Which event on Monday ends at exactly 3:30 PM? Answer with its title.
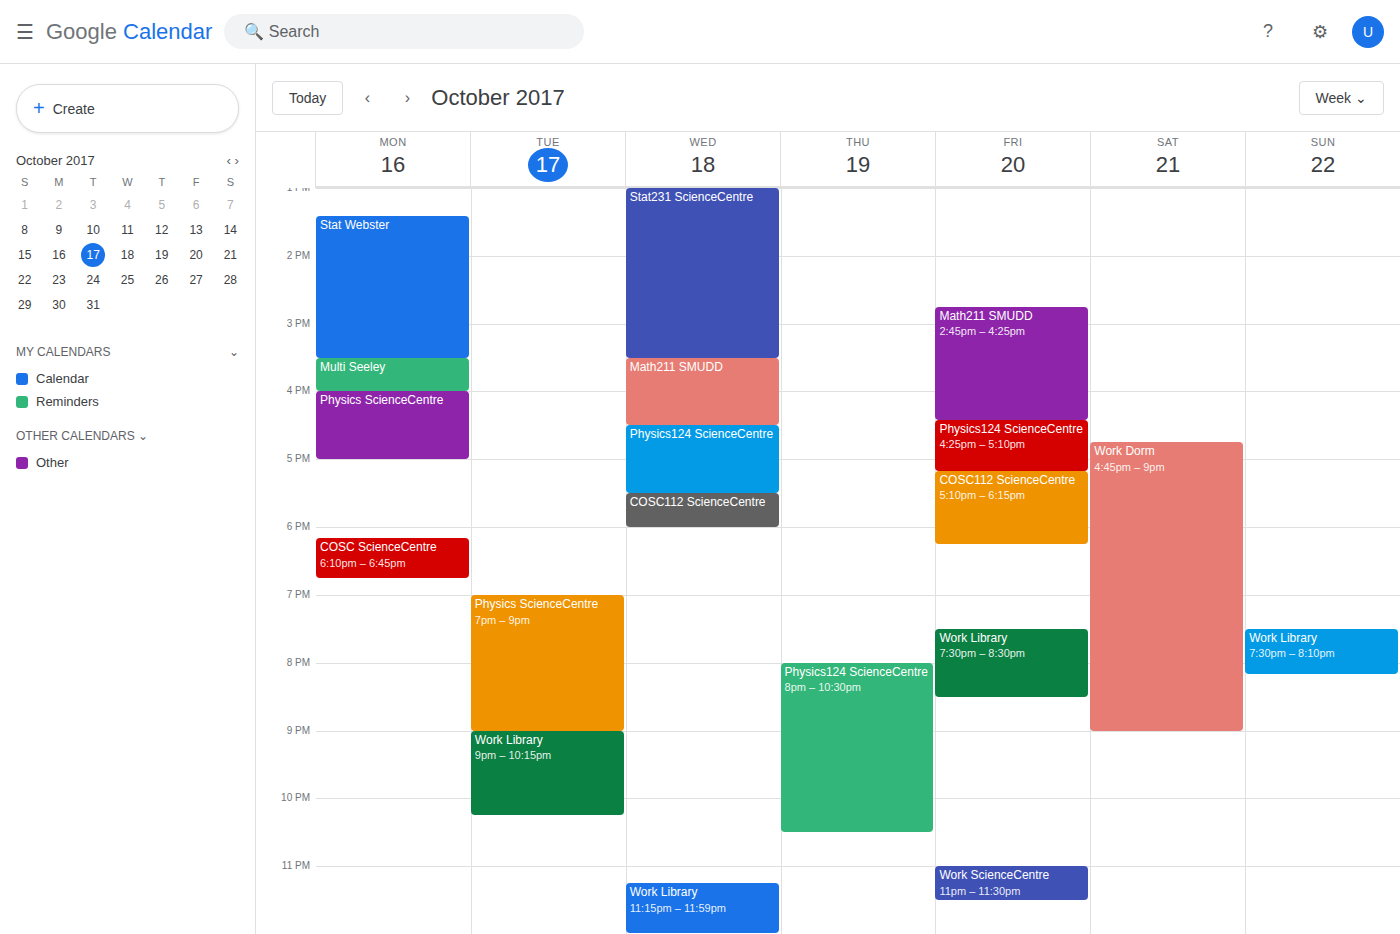
"Stat Webster"